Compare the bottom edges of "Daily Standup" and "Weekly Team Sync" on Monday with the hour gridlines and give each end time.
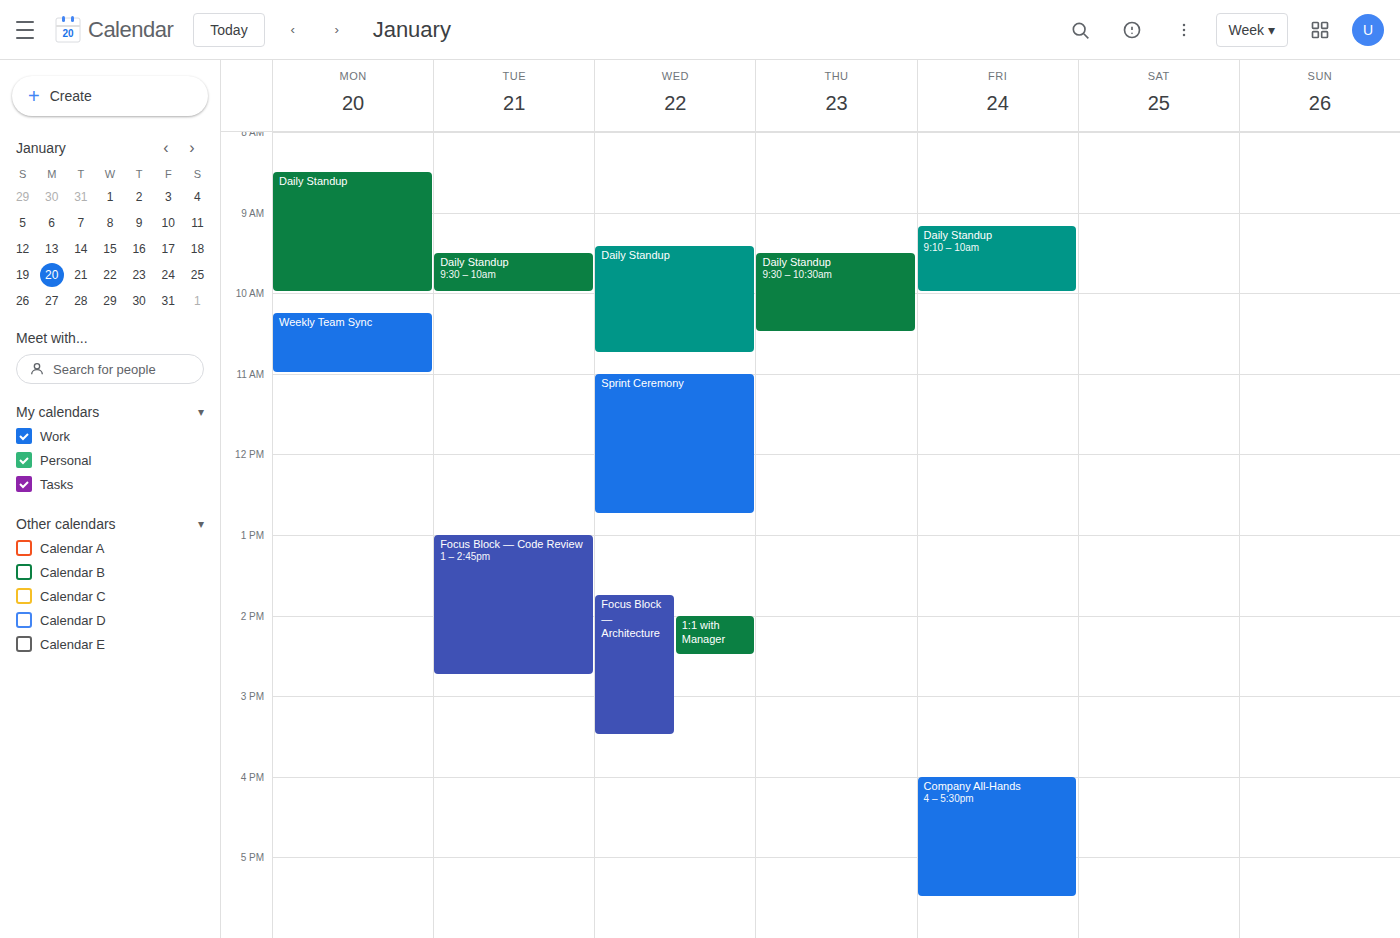
"Daily Standup": 10:00 AM, exactly on the 10 AM line. "Weekly Team Sync": 11:00 AM, exactly on the 11 AM line.